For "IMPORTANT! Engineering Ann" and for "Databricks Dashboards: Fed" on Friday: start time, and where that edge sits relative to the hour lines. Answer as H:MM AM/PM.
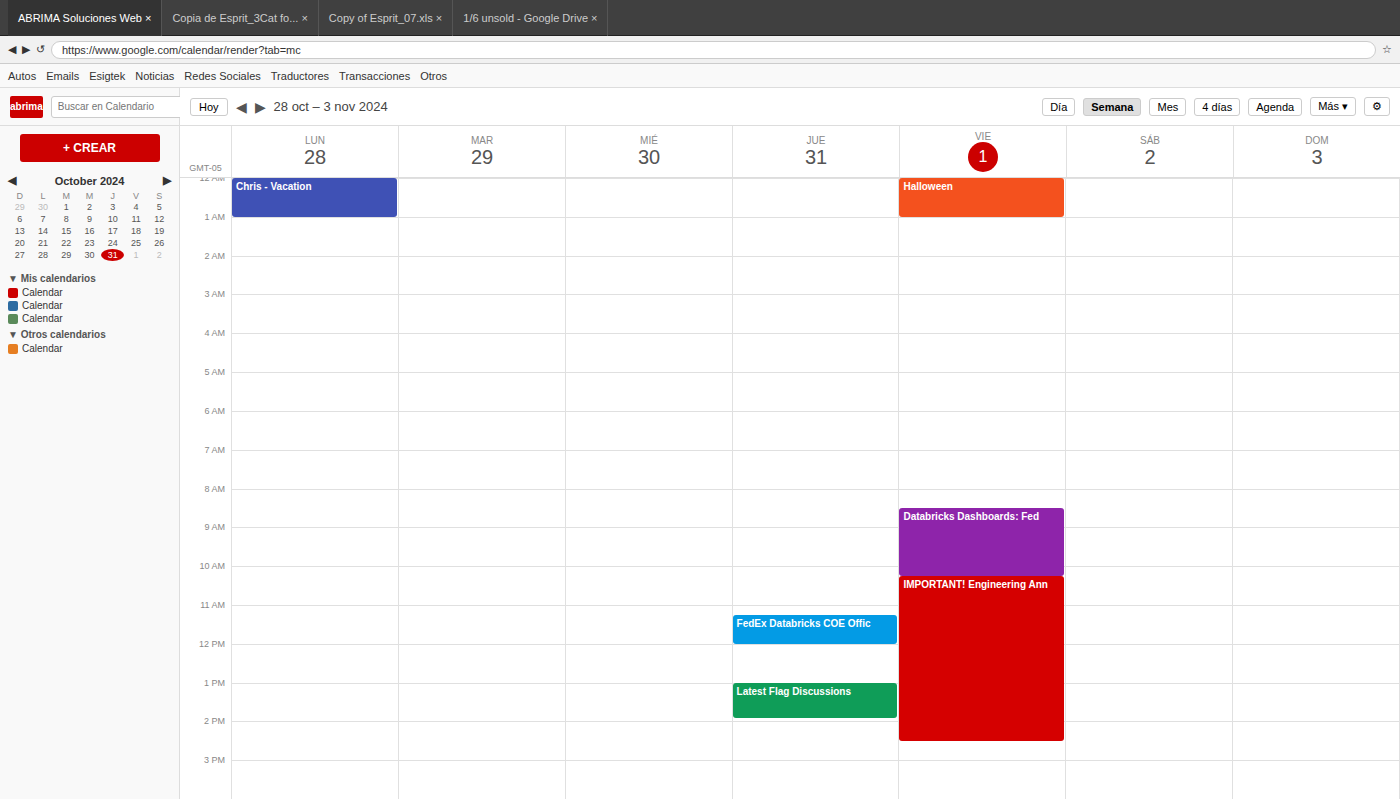
"IMPORTANT! Engineering Ann": 10:15 AM, neither: a quarter of the way from the 10 AM line to the 11 AM line. "Databricks Dashboards: Fed": 8:30 AM, halfway between the 8 AM and 9 AM lines.